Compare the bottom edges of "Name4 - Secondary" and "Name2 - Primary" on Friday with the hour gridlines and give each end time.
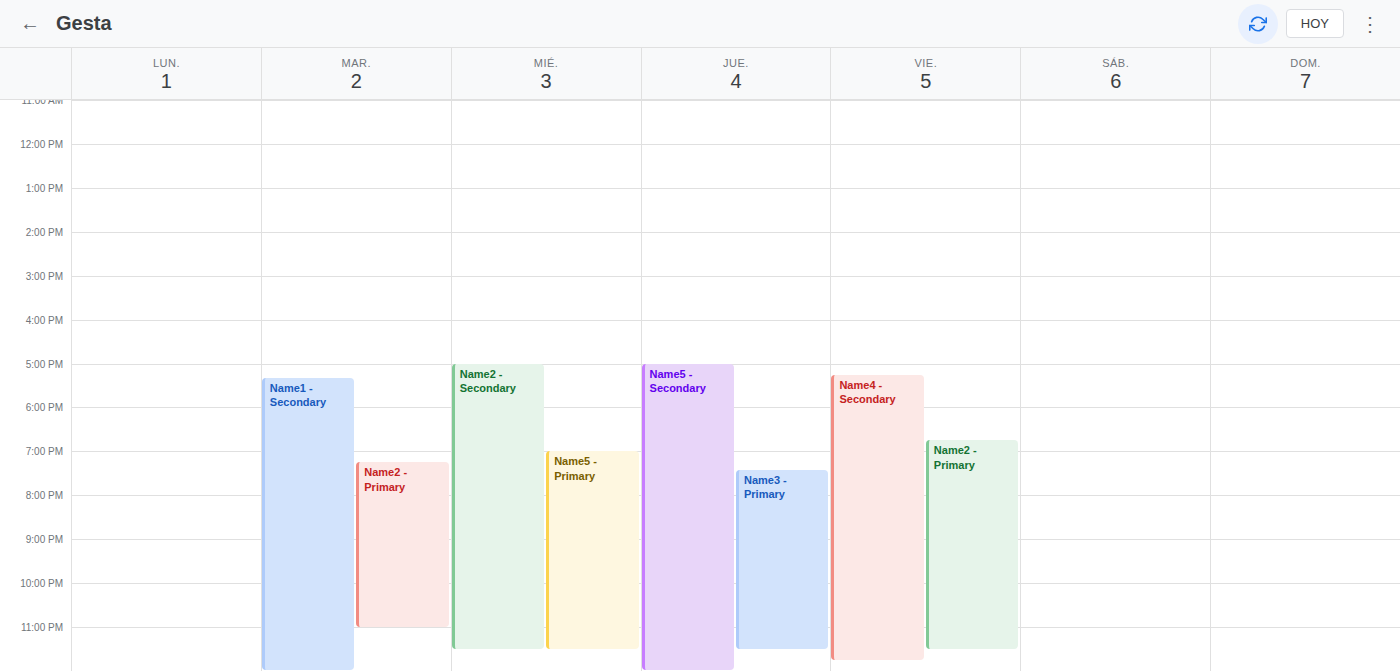
"Name4 - Secondary": 11:45 PM, neither: three quarters of the way from the 11 PM line to the 12 AM line. "Name2 - Primary": 11:30 PM, halfway between the 11 PM and 12 AM lines.